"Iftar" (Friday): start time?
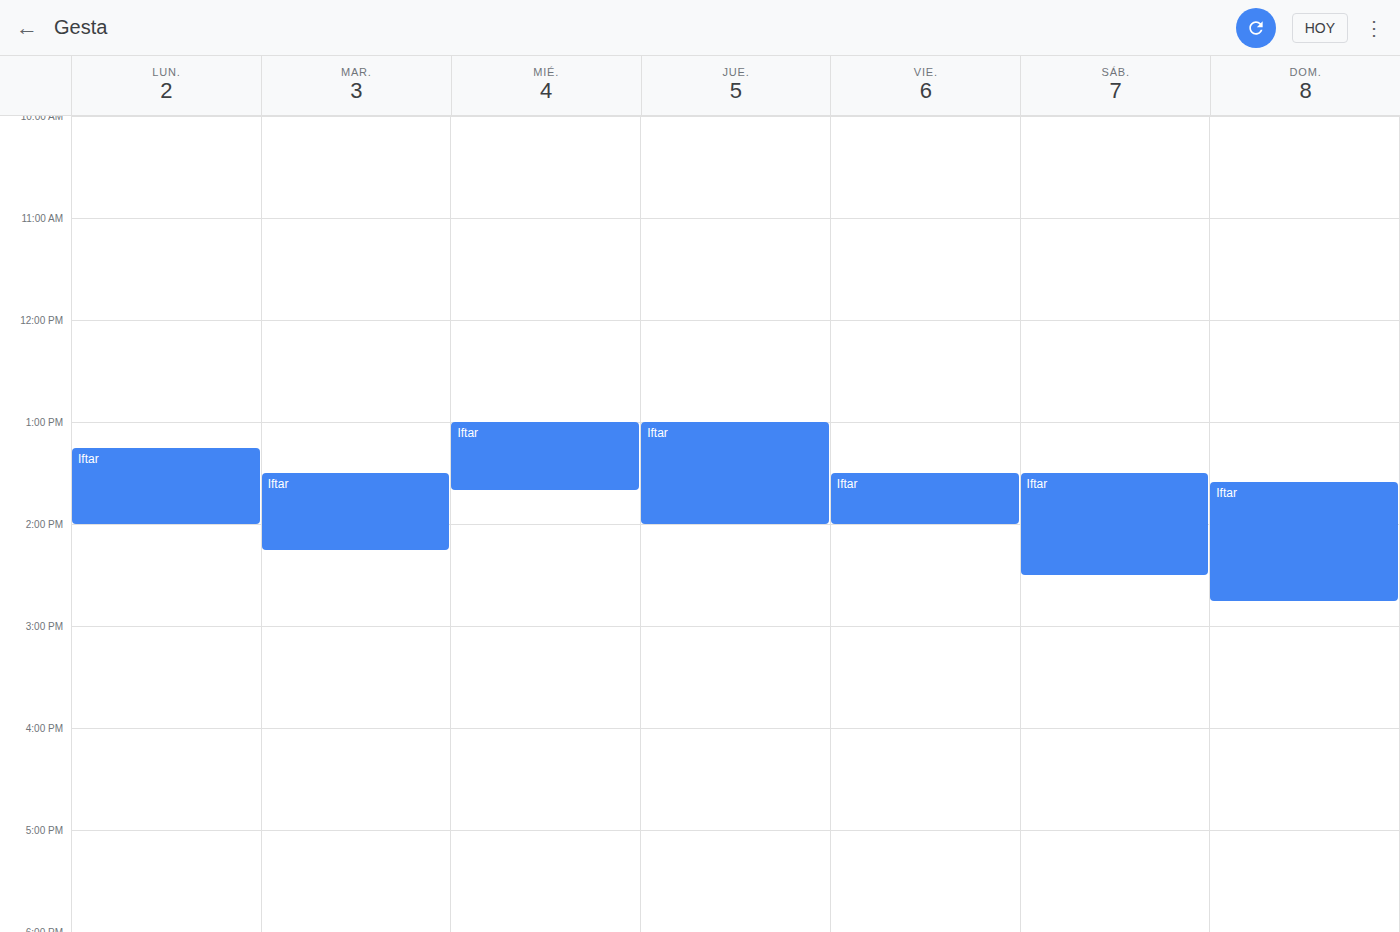
1:30 PM